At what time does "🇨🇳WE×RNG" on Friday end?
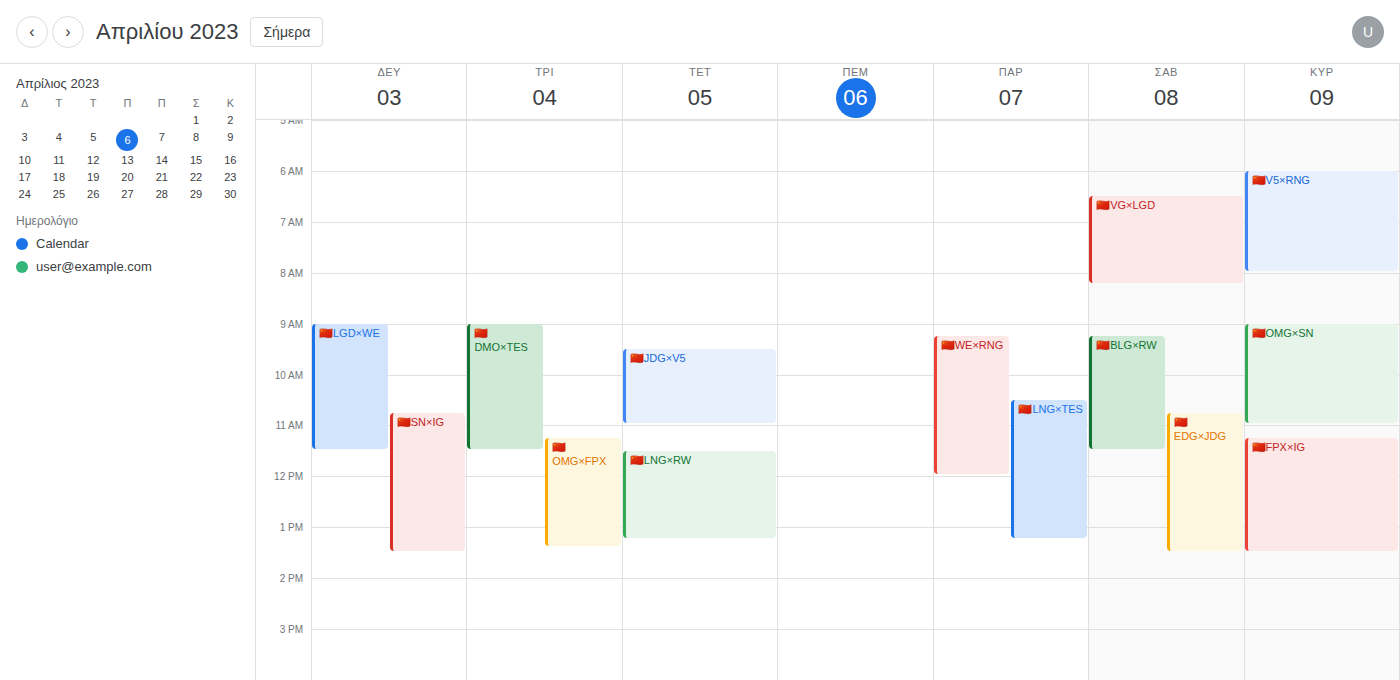
12:00 PM